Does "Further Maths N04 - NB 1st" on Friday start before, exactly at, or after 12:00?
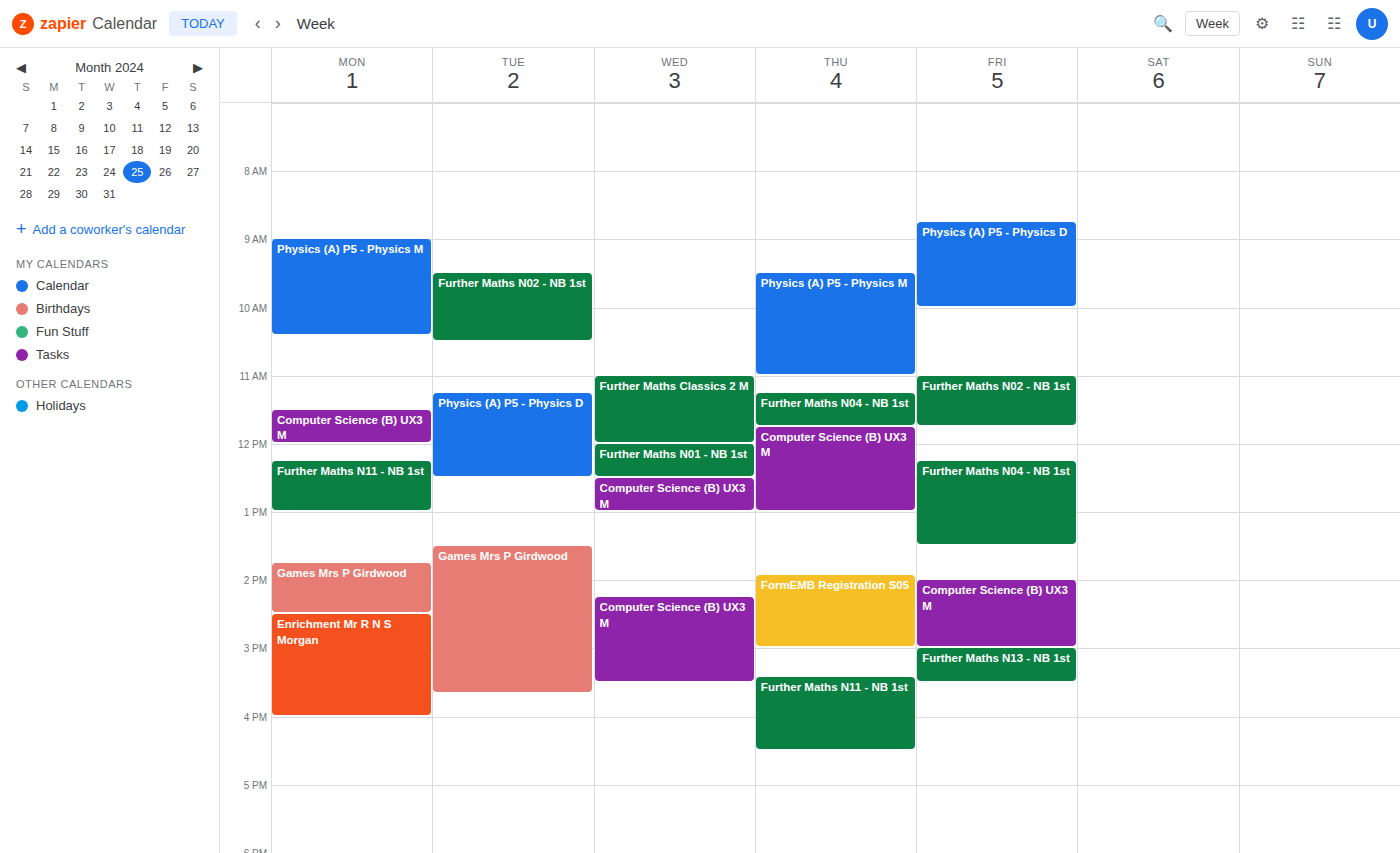
12:15 -- after 12:00, 15 minutes below the 12:00 line.